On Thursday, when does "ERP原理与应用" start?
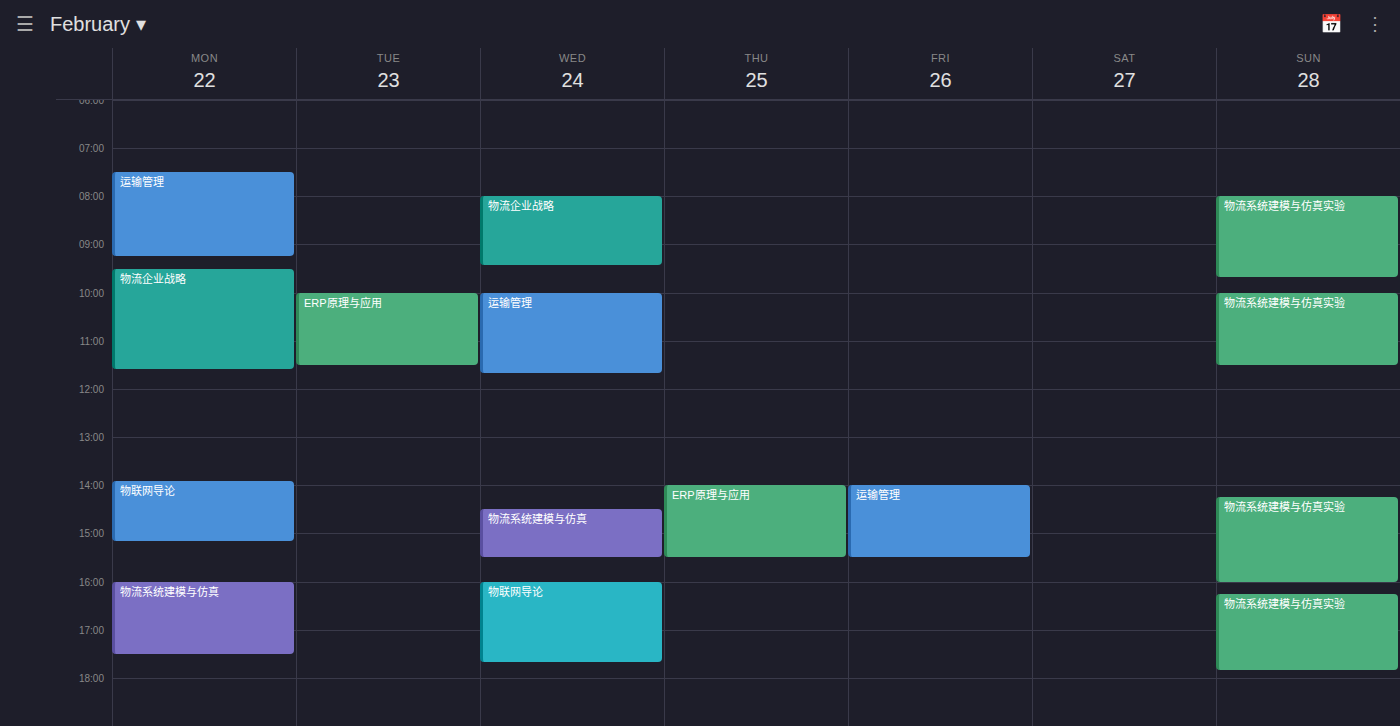
2:00 PM